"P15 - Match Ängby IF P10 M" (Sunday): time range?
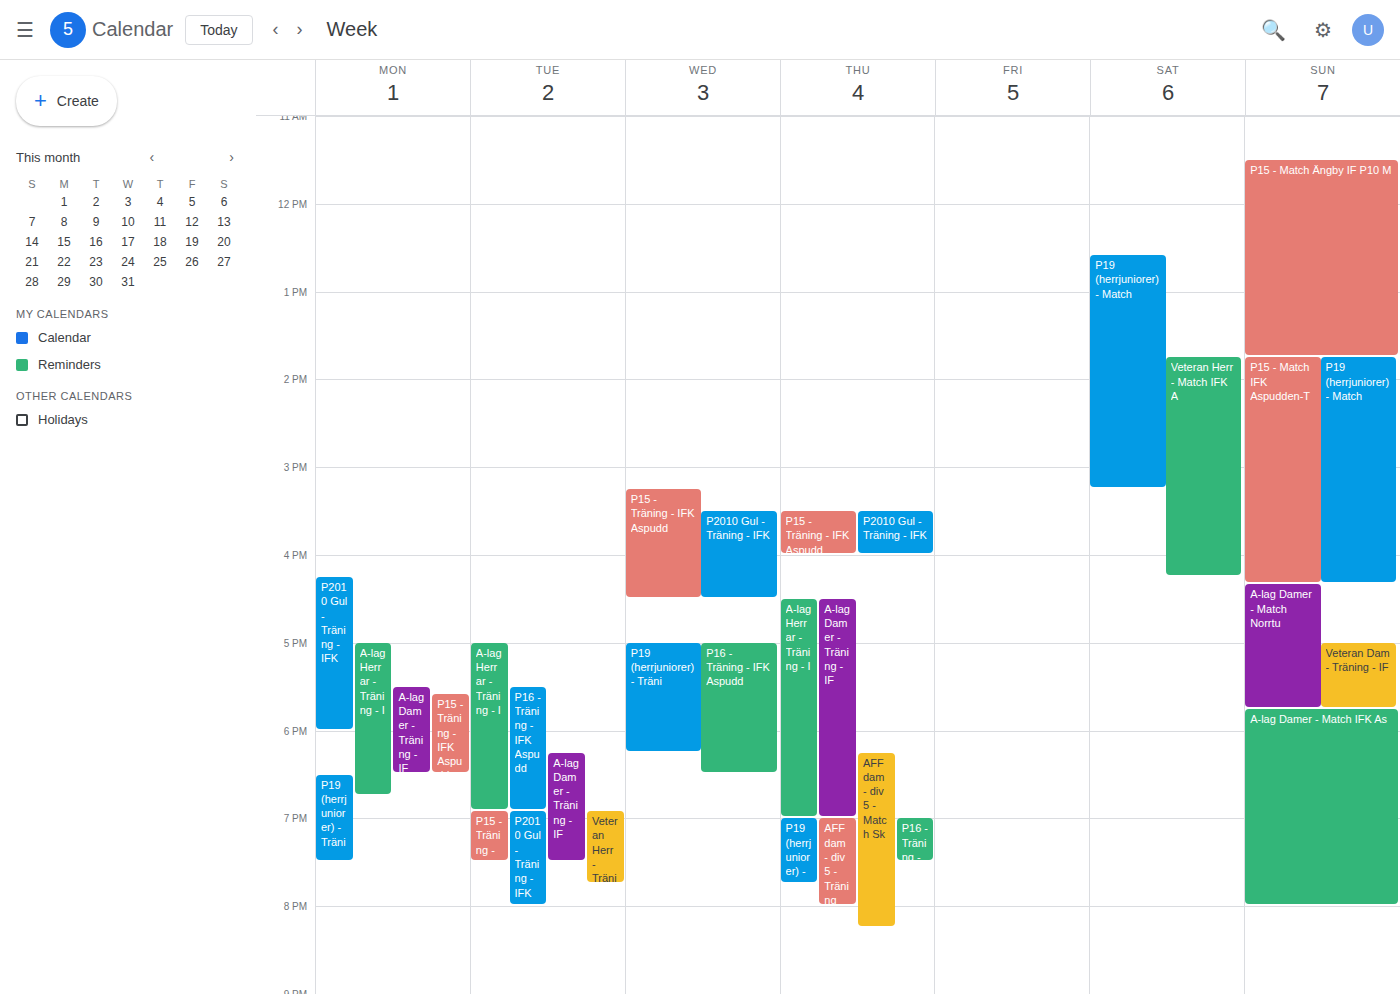
11:30 AM to 1:45 PM